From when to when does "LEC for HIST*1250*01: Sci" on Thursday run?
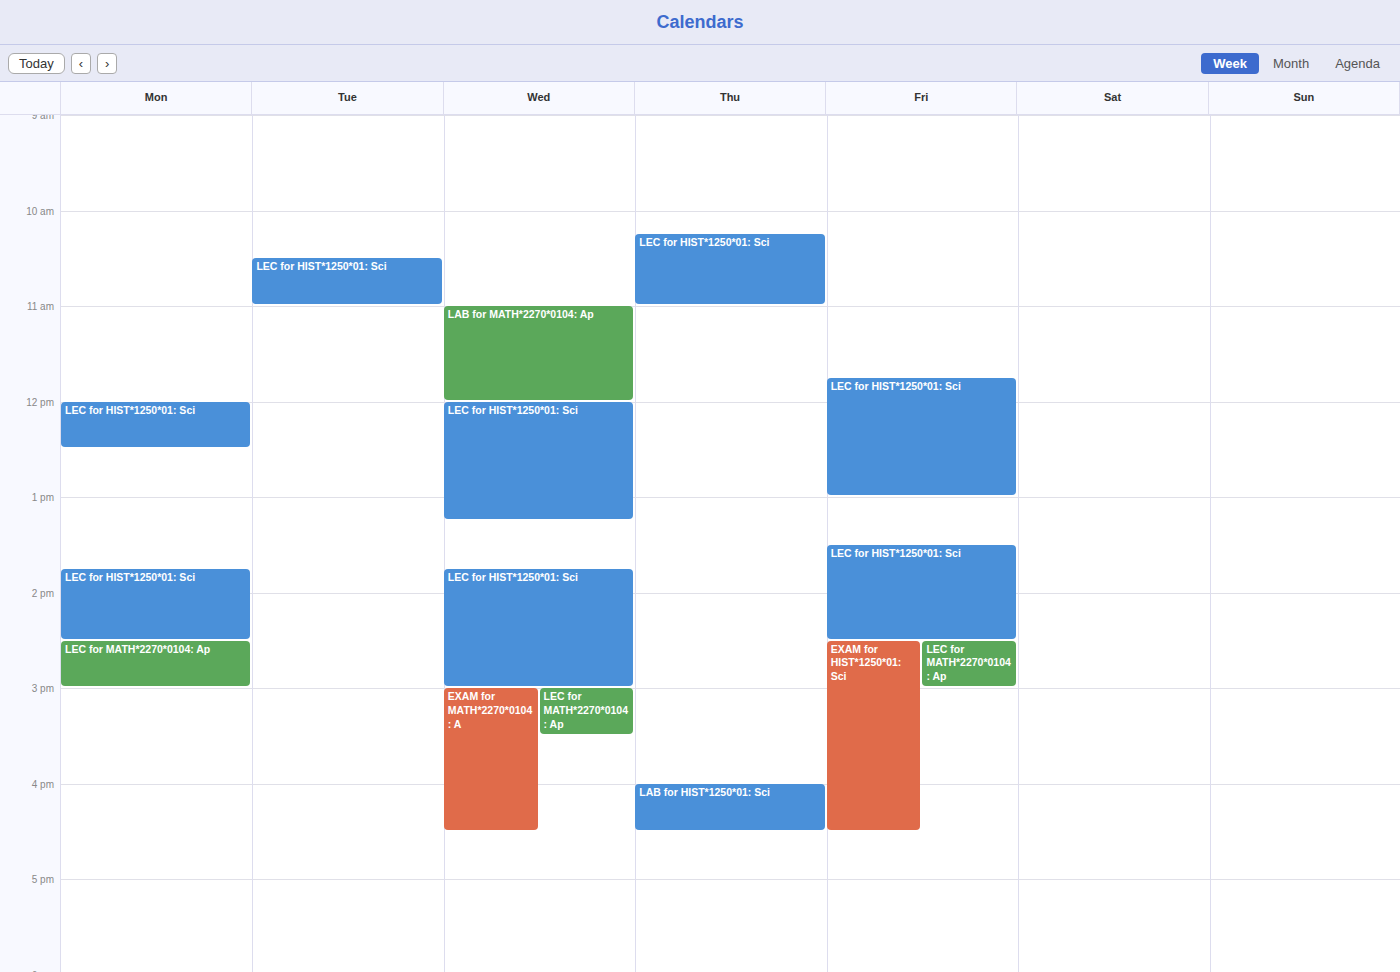
10:15 AM to 11:00 AM